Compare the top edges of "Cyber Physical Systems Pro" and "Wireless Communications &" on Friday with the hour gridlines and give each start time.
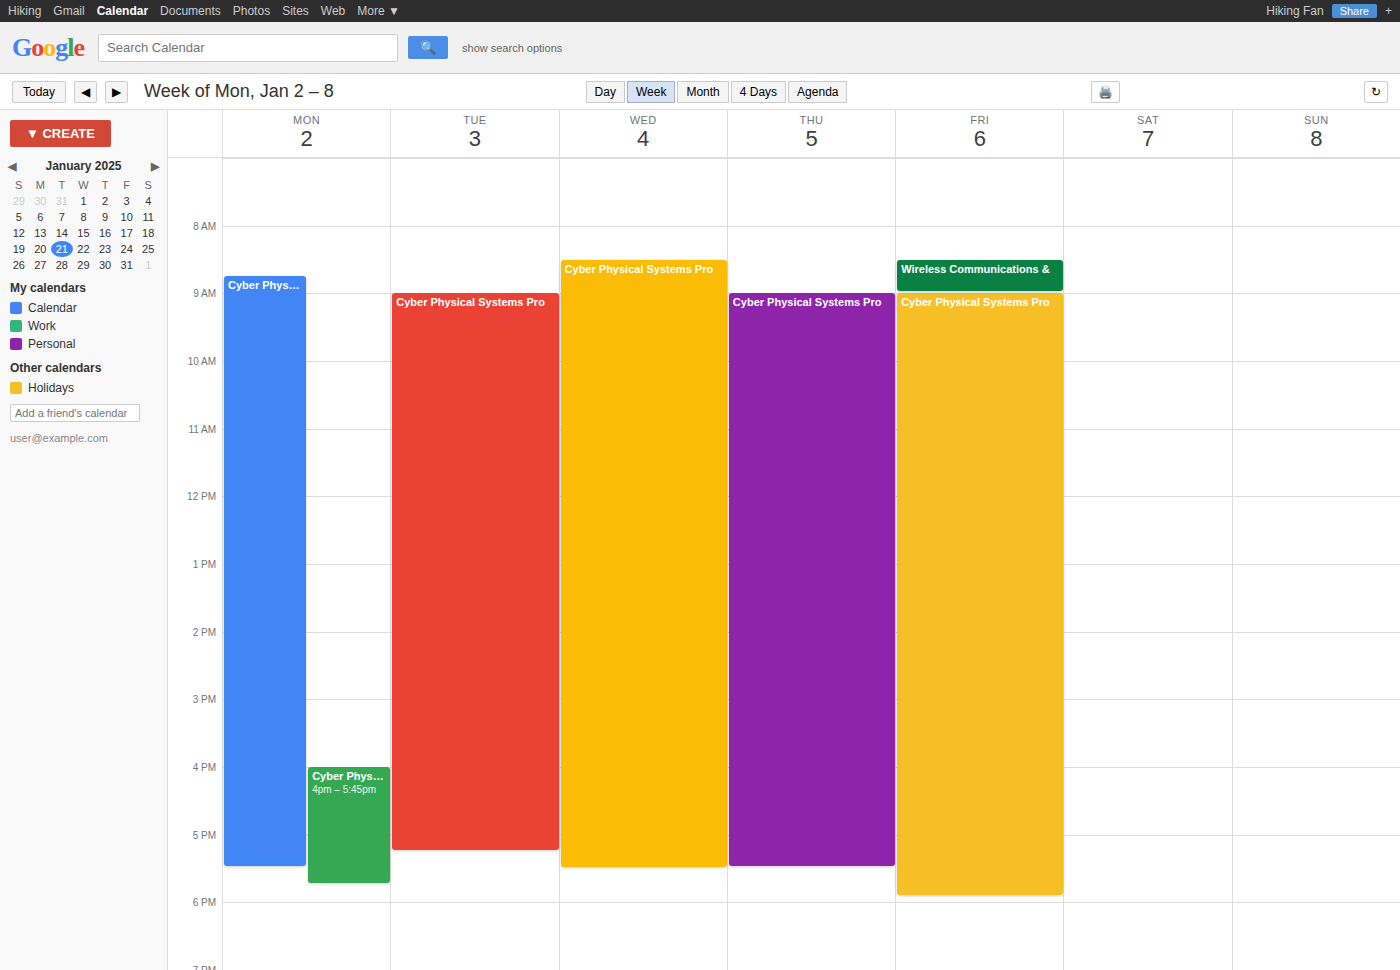
"Cyber Physical Systems Pro": 9:00 AM, exactly on the 9 AM line. "Wireless Communications &": 8:30 AM, halfway between the 8 AM and 9 AM lines.